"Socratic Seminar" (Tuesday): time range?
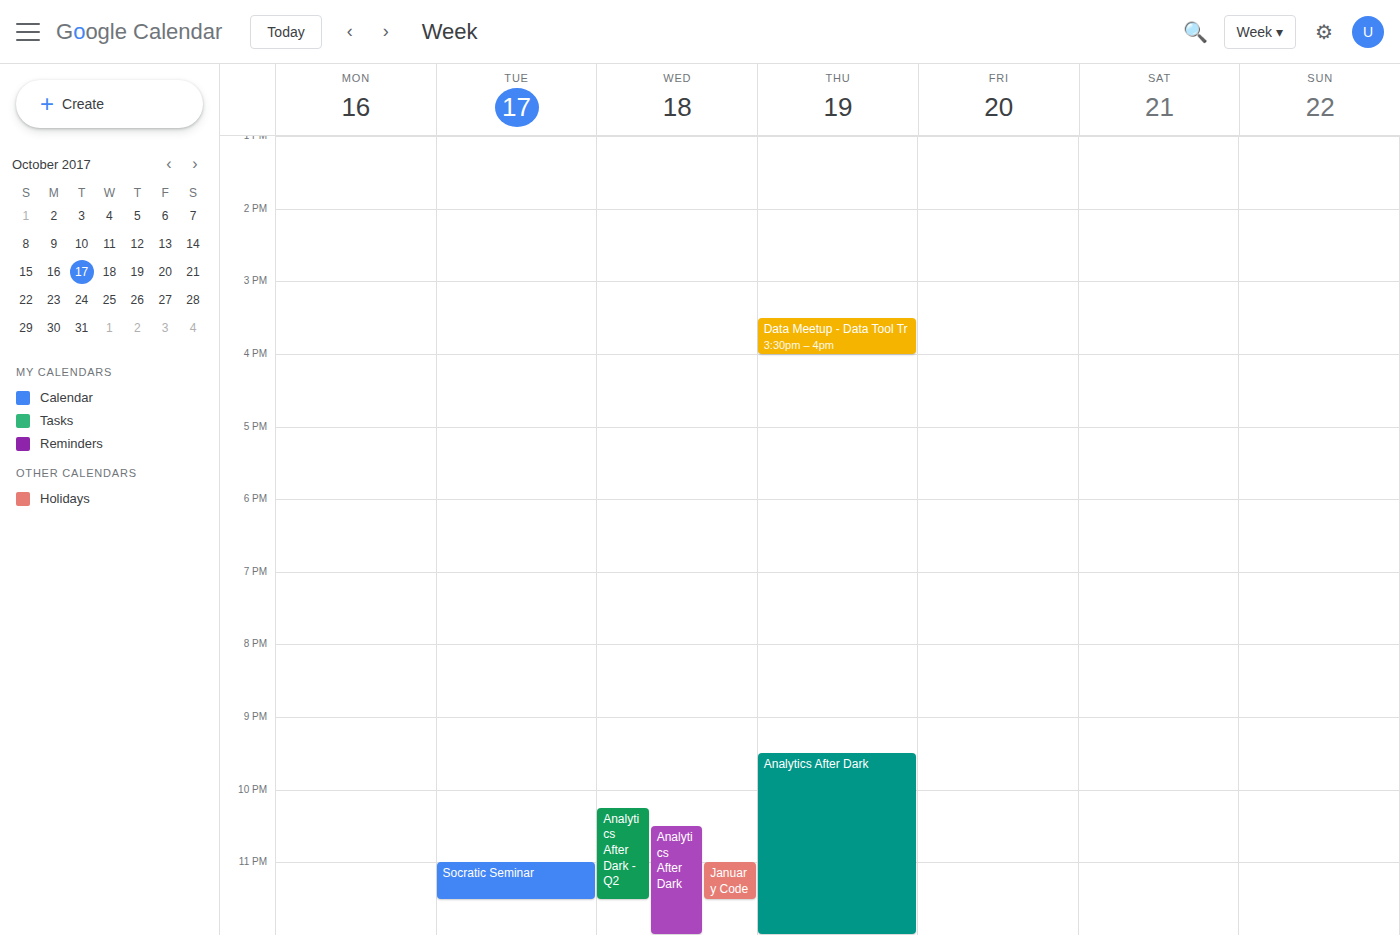
11:00 PM to 11:30 PM